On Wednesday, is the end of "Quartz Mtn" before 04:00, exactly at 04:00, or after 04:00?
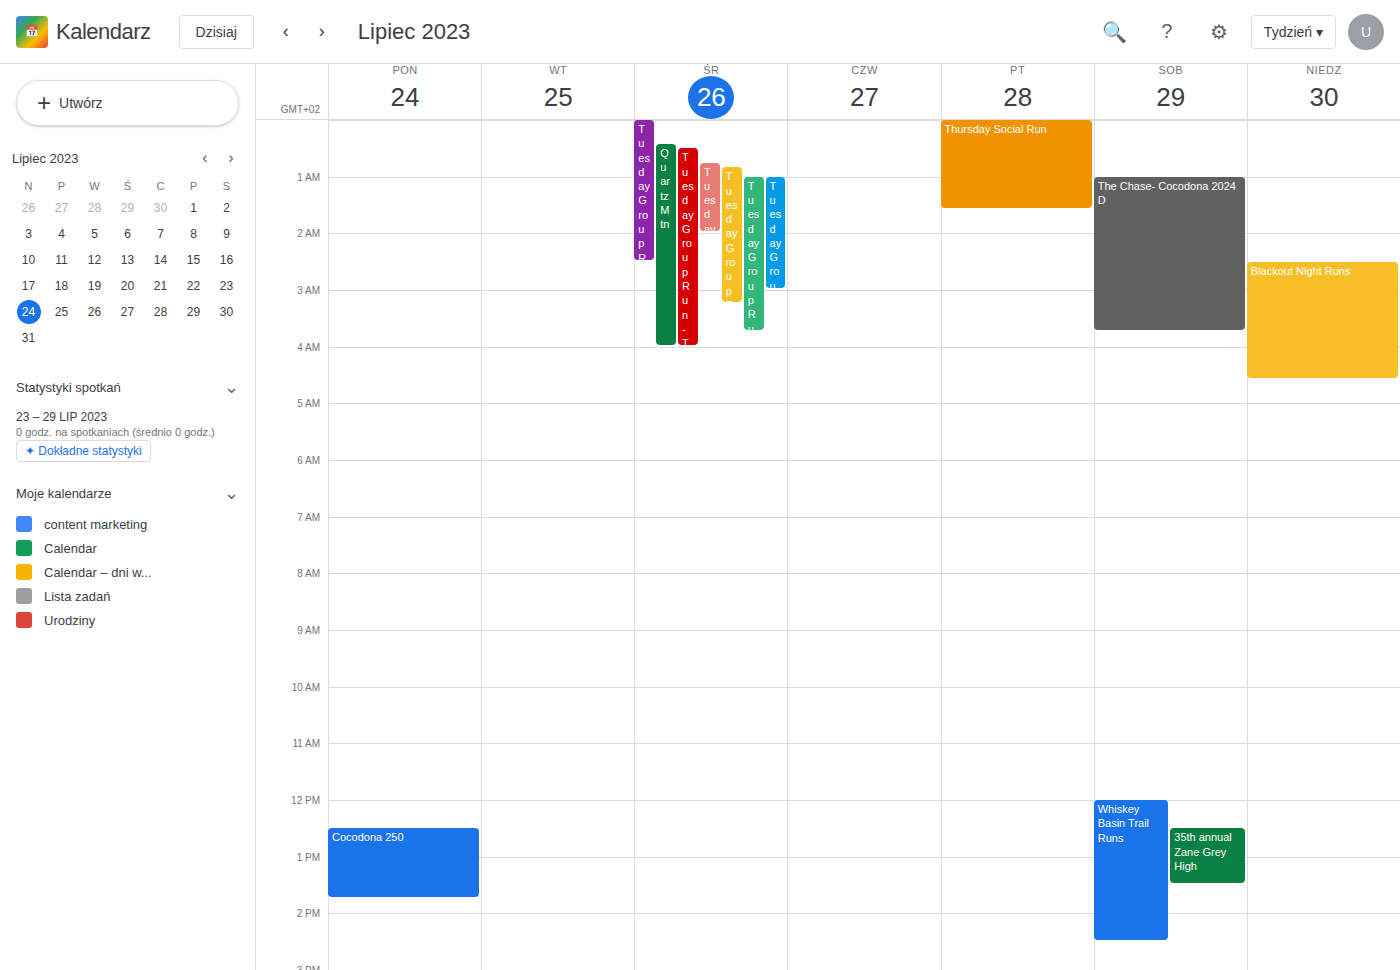
04:00 -- exactly at 04:00, on the 04:00 line.